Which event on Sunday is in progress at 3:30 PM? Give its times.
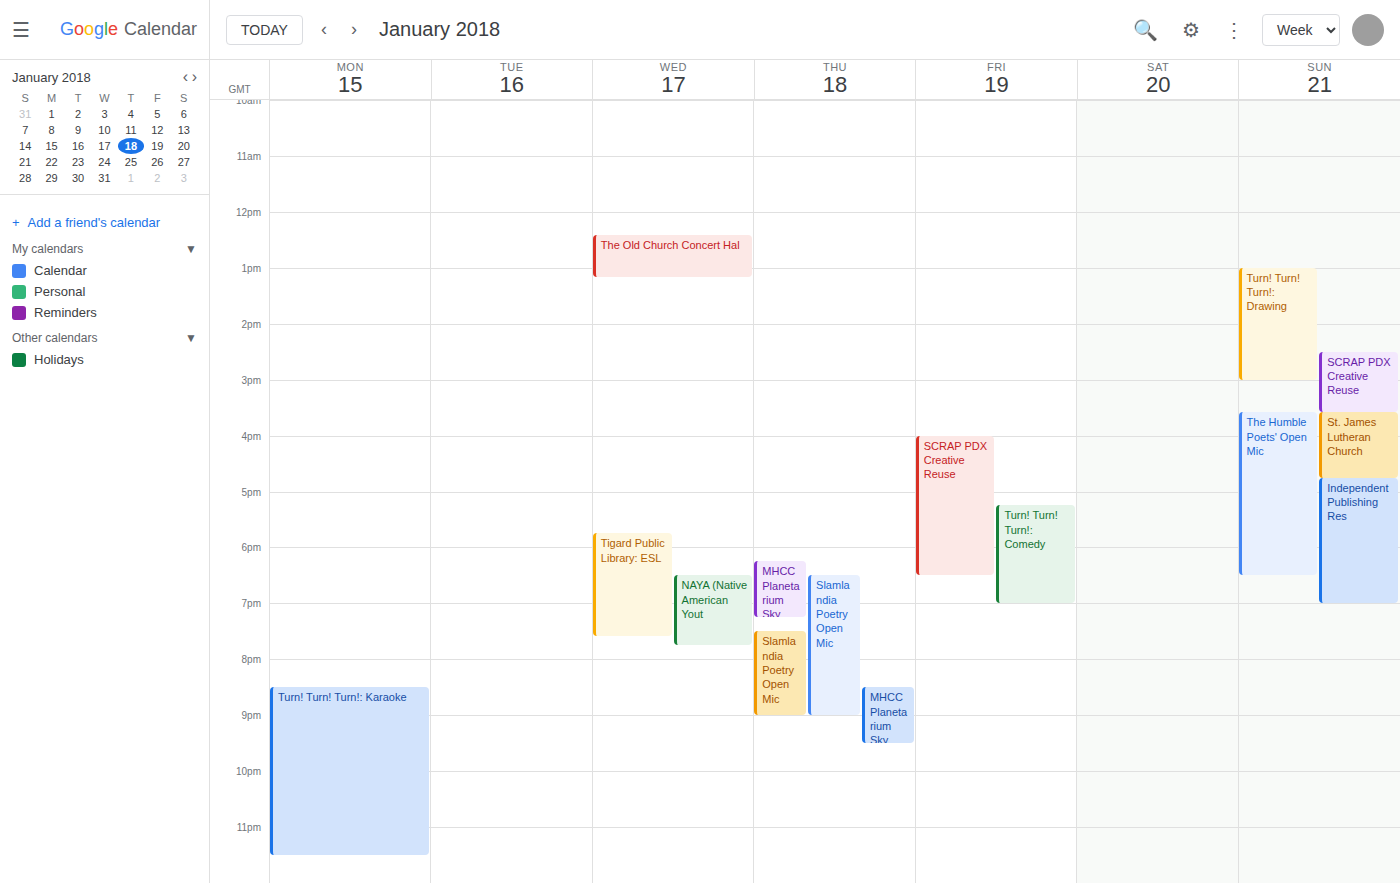
"SCRAP PDX Creative Reuse", 2:30 PM to 3:35 PM